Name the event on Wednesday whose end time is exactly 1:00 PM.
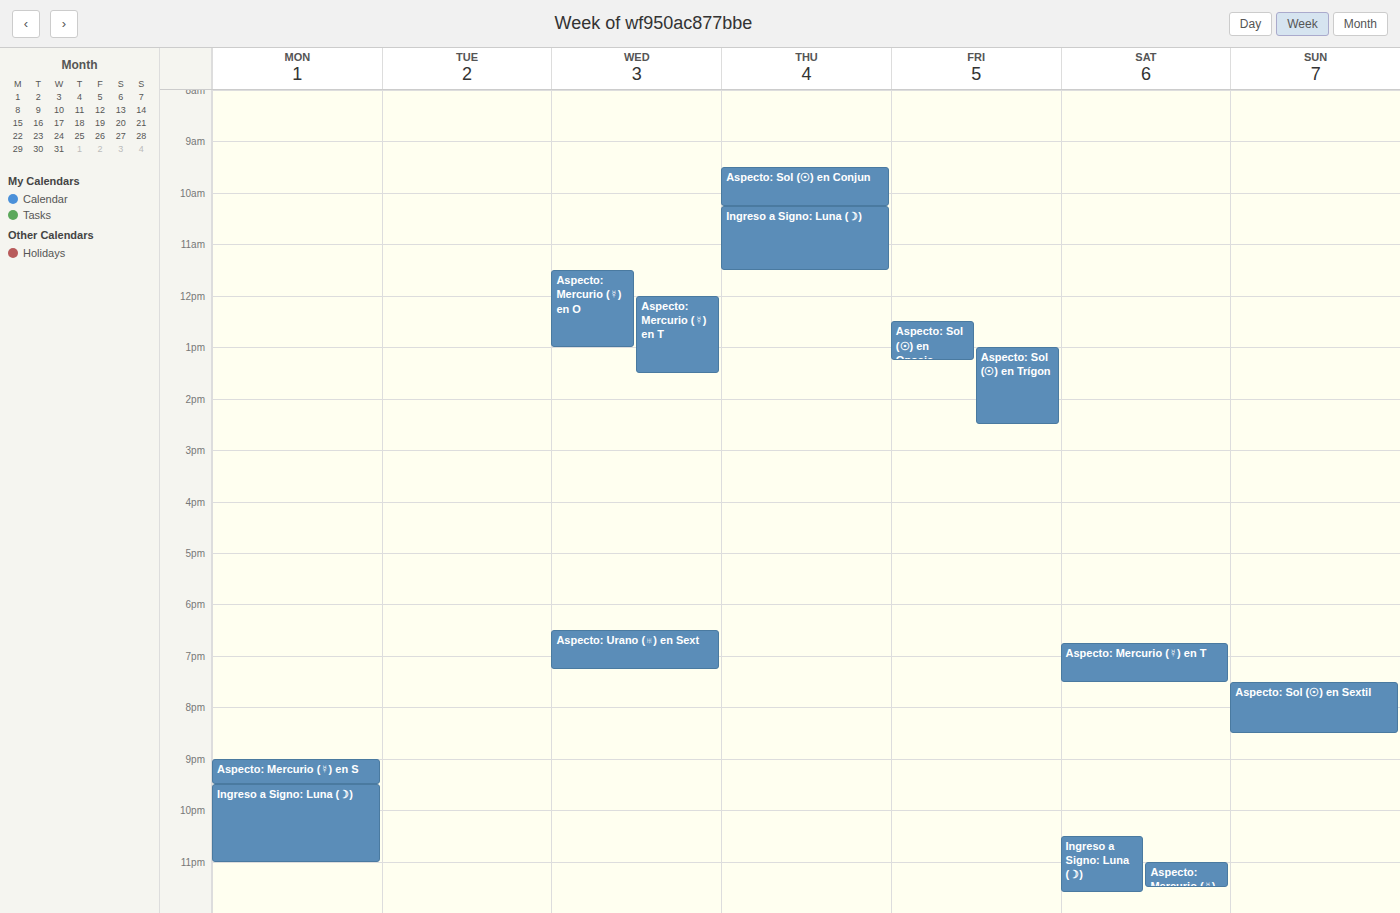
"Aspecto: Mercurio (☿) en O"